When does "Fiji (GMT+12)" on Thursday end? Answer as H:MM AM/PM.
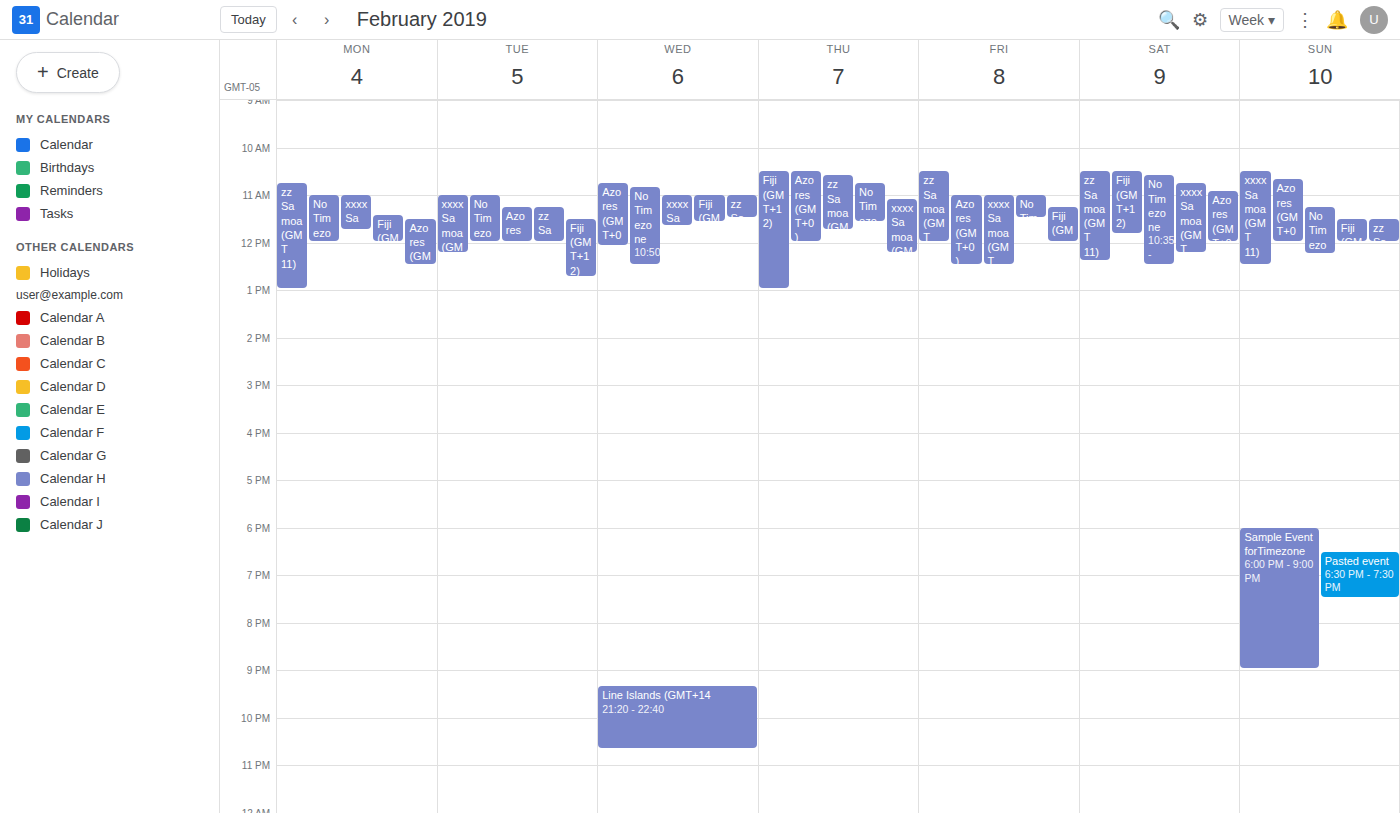
1:00 PM